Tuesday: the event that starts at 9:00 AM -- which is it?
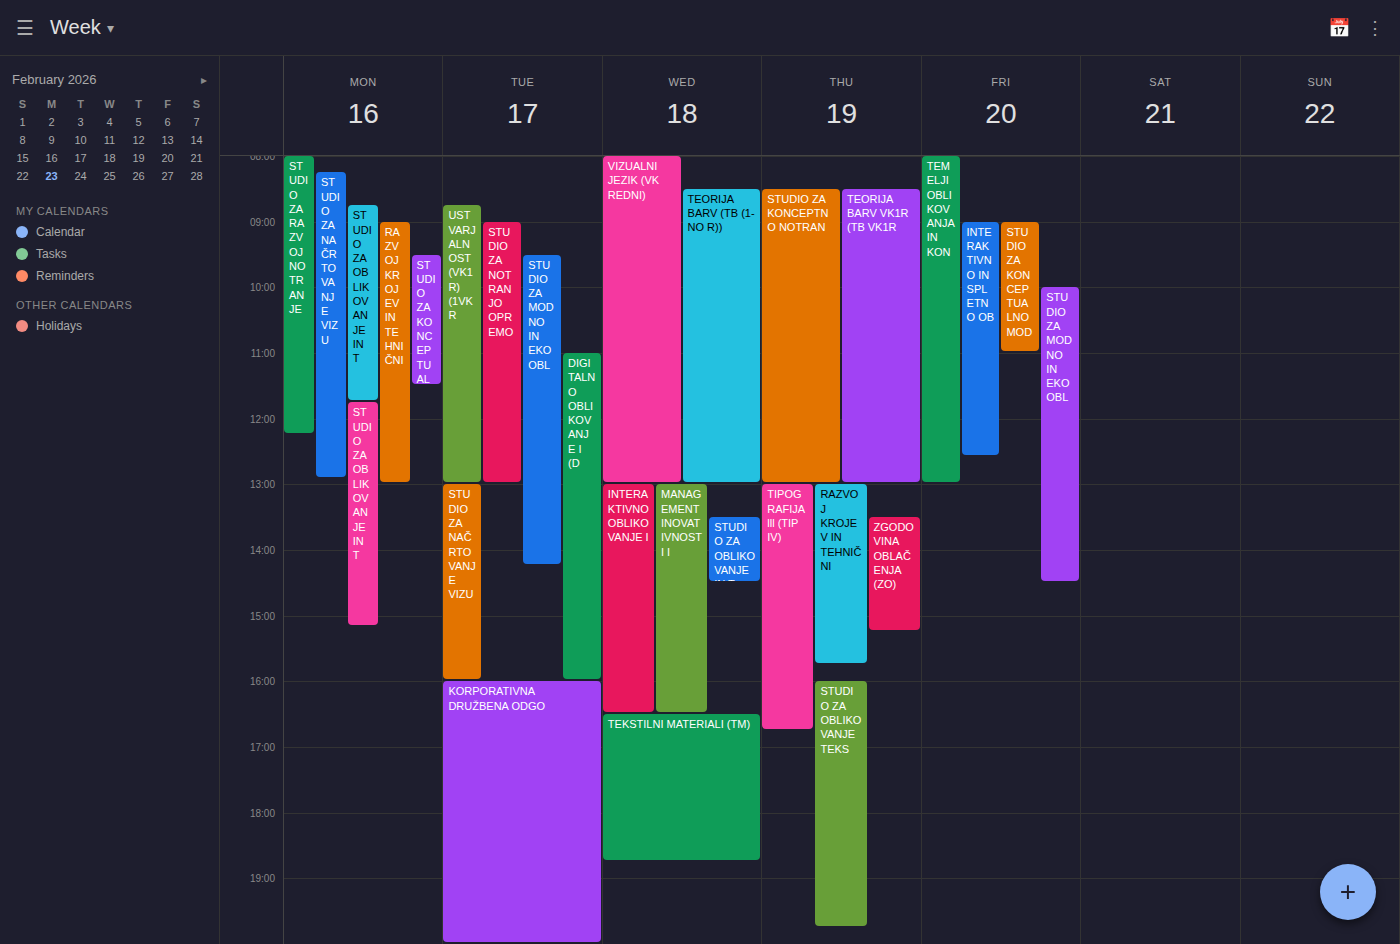
"STUDIO ZA NOTRANJO OPREMO"